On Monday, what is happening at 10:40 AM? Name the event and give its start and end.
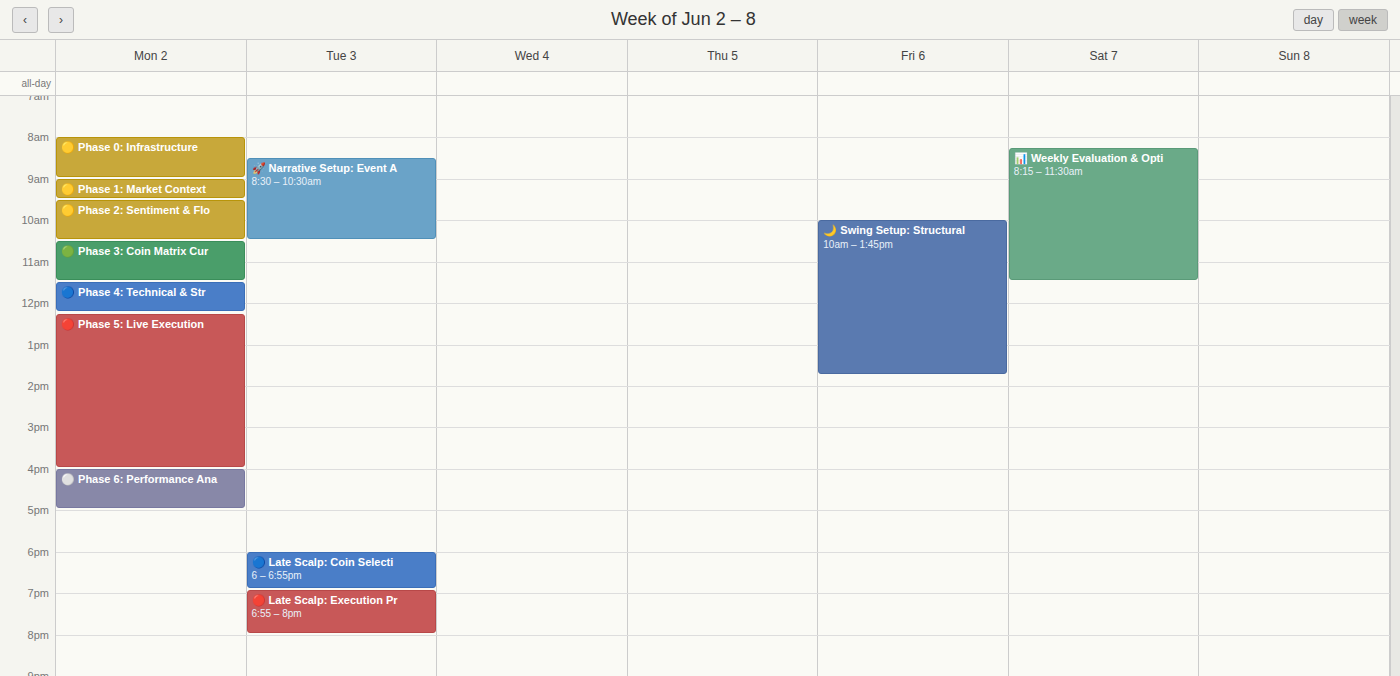
"🟢 Phase 3: Coin Matrix Cur", 10:30 AM to 11:30 AM